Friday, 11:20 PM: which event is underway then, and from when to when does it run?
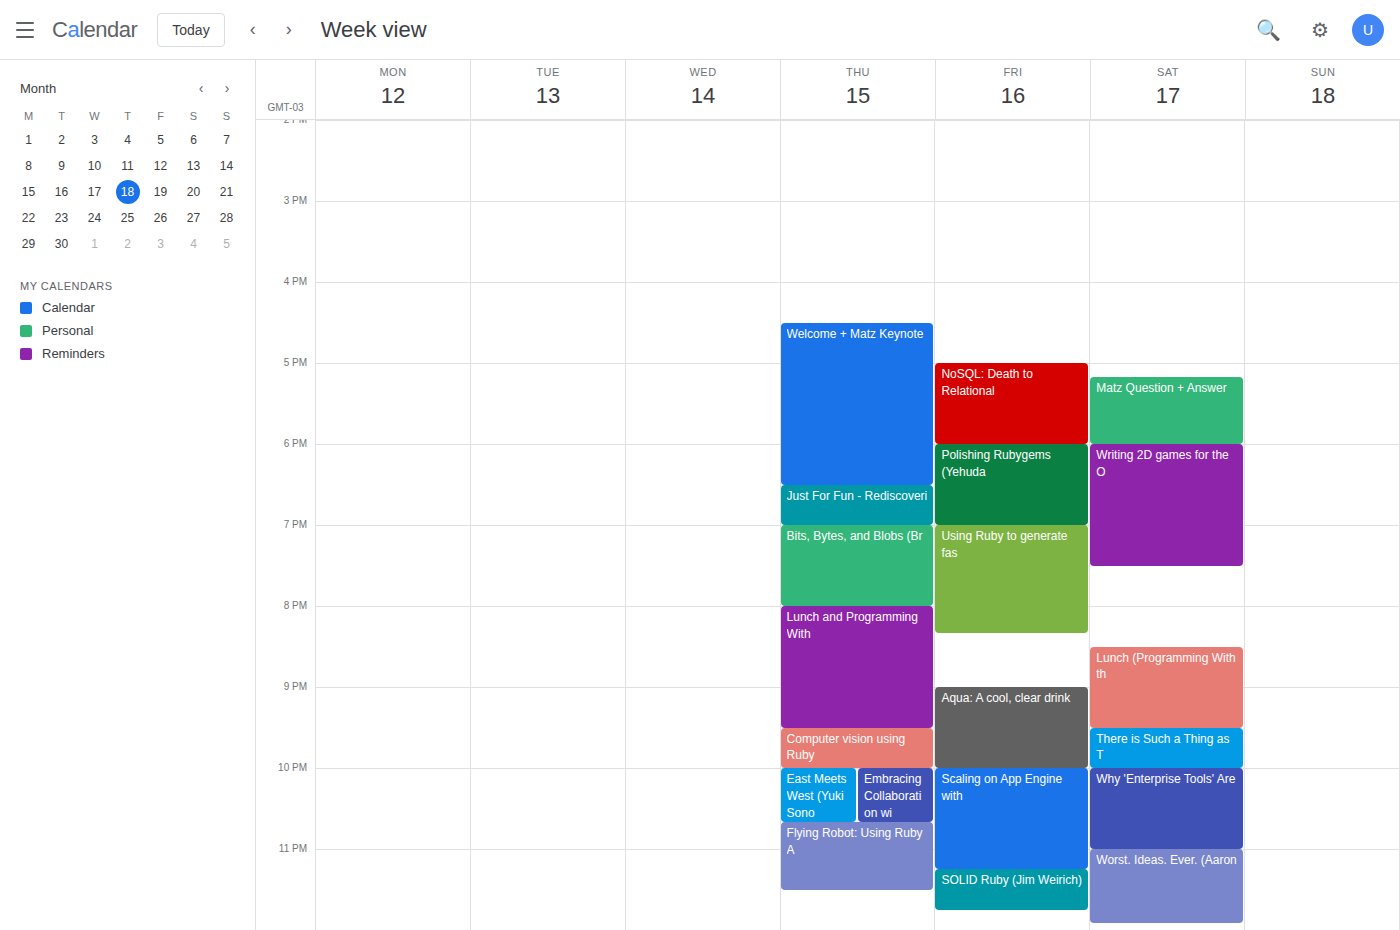
"SOLID Ruby (Jim Weirich)", 11:15 PM to 11:45 PM